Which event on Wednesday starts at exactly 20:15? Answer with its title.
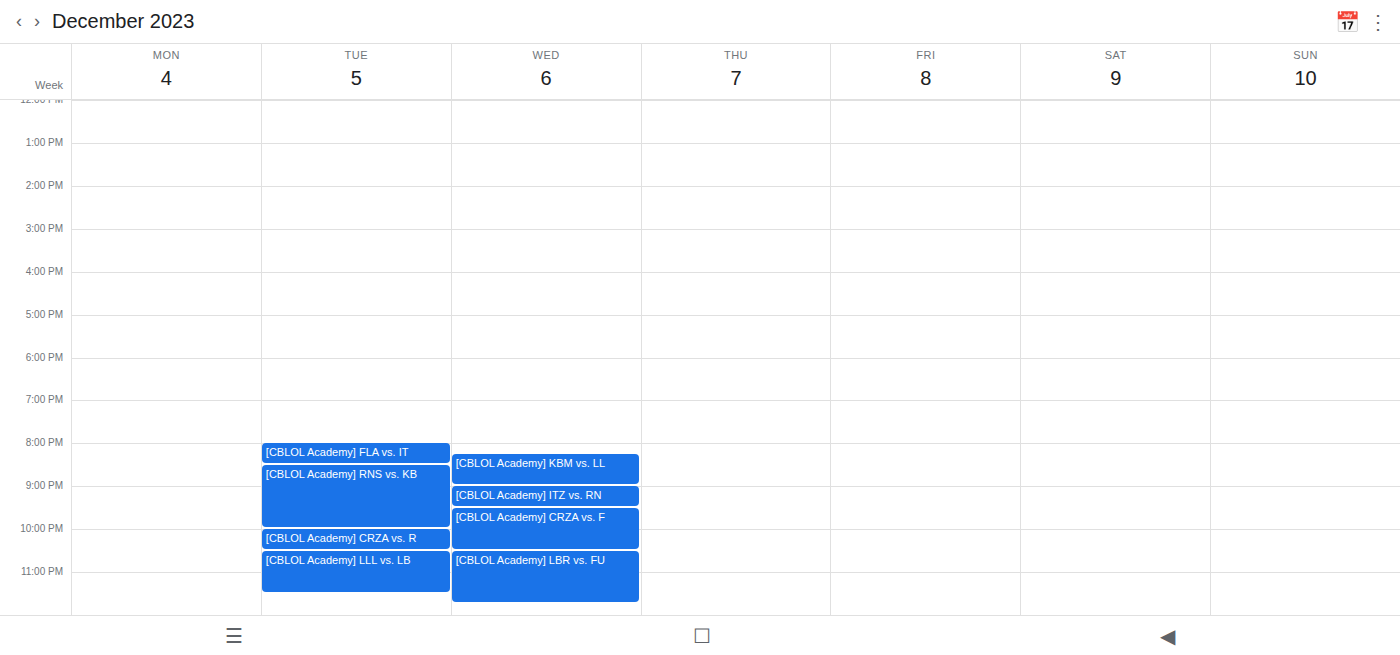
"[CBLOL Academy] KBM vs. LL"